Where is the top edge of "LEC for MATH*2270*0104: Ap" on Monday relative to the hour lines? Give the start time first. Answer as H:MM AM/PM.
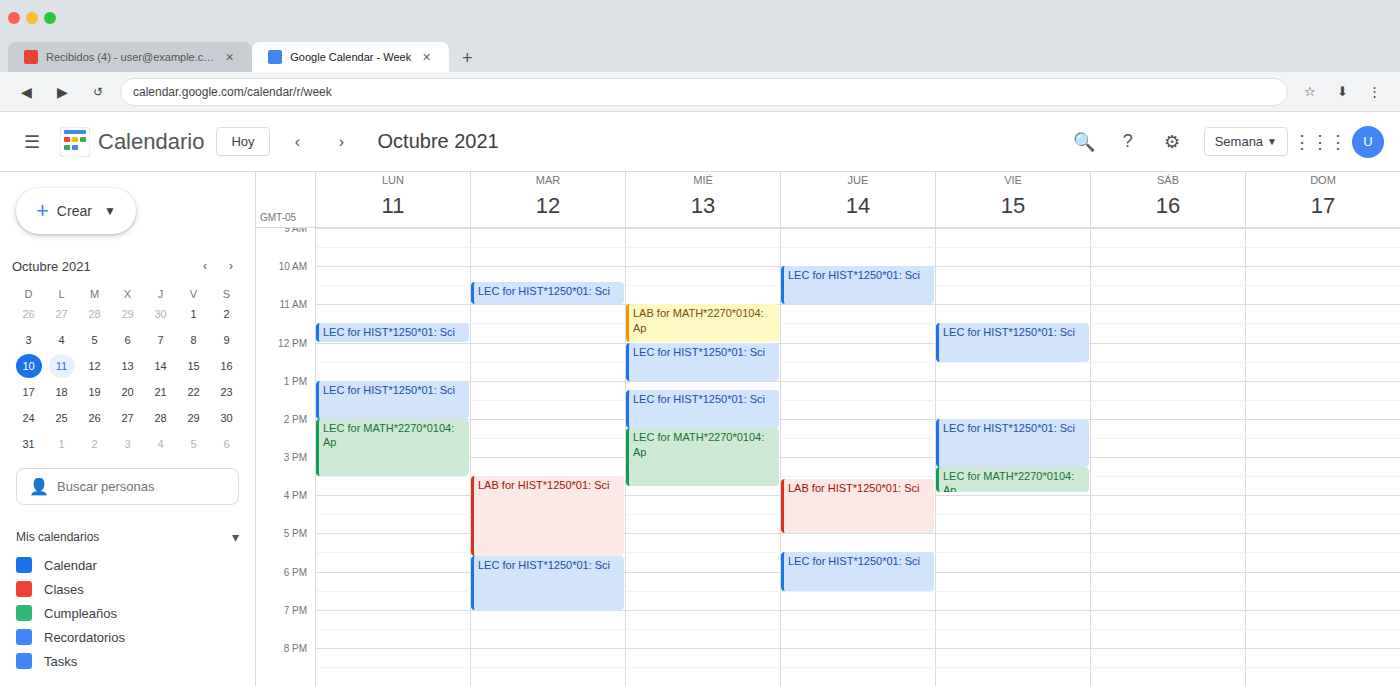
2:00 PM -- exactly on the 2 PM line.